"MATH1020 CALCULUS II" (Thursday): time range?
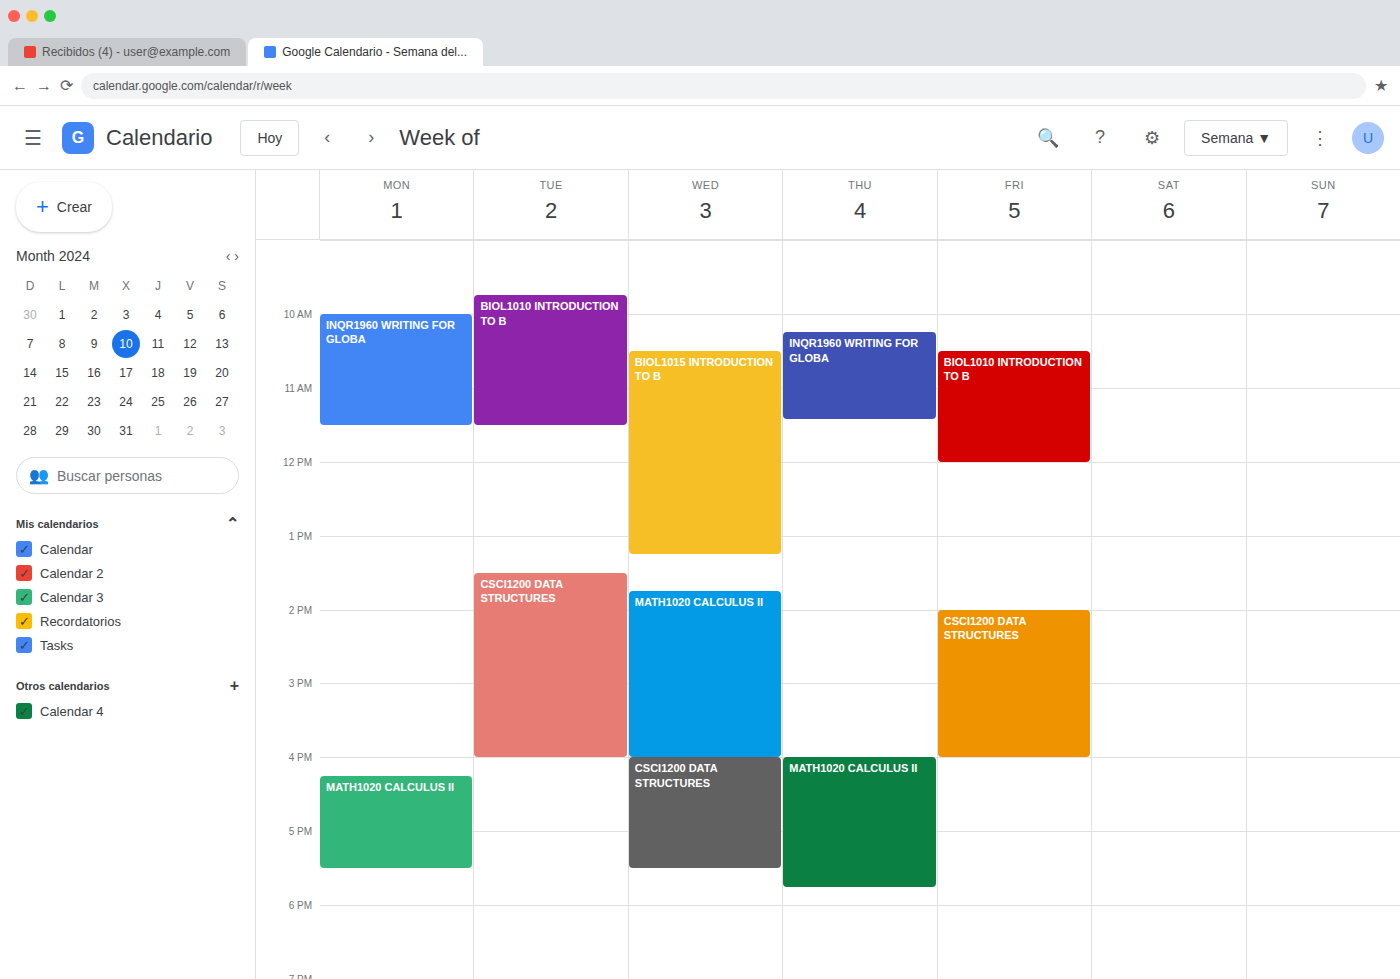
4:00 PM to 5:45 PM